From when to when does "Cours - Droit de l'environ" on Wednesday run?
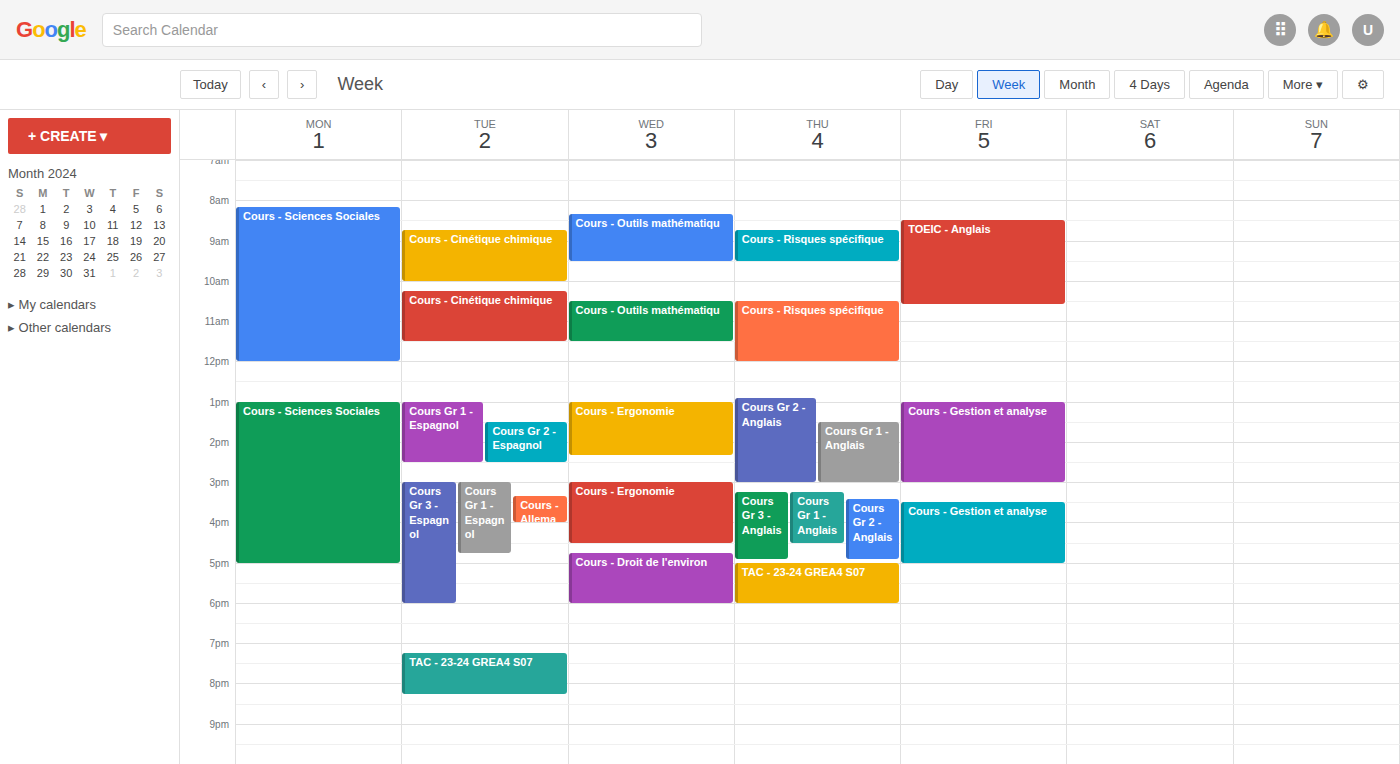
4:45 PM to 6:00 PM